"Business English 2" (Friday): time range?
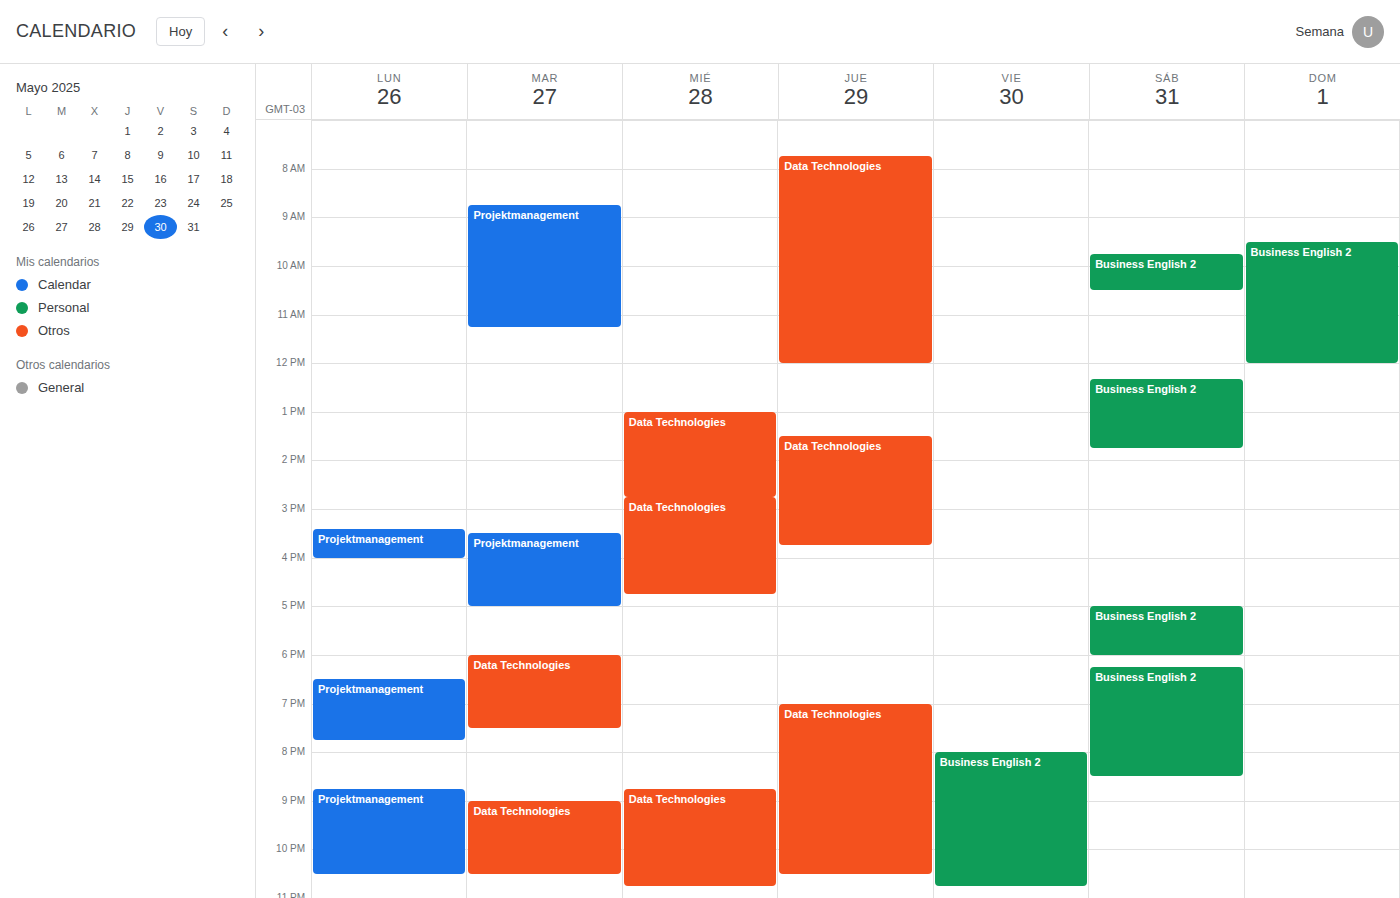
8:00 PM to 10:45 PM